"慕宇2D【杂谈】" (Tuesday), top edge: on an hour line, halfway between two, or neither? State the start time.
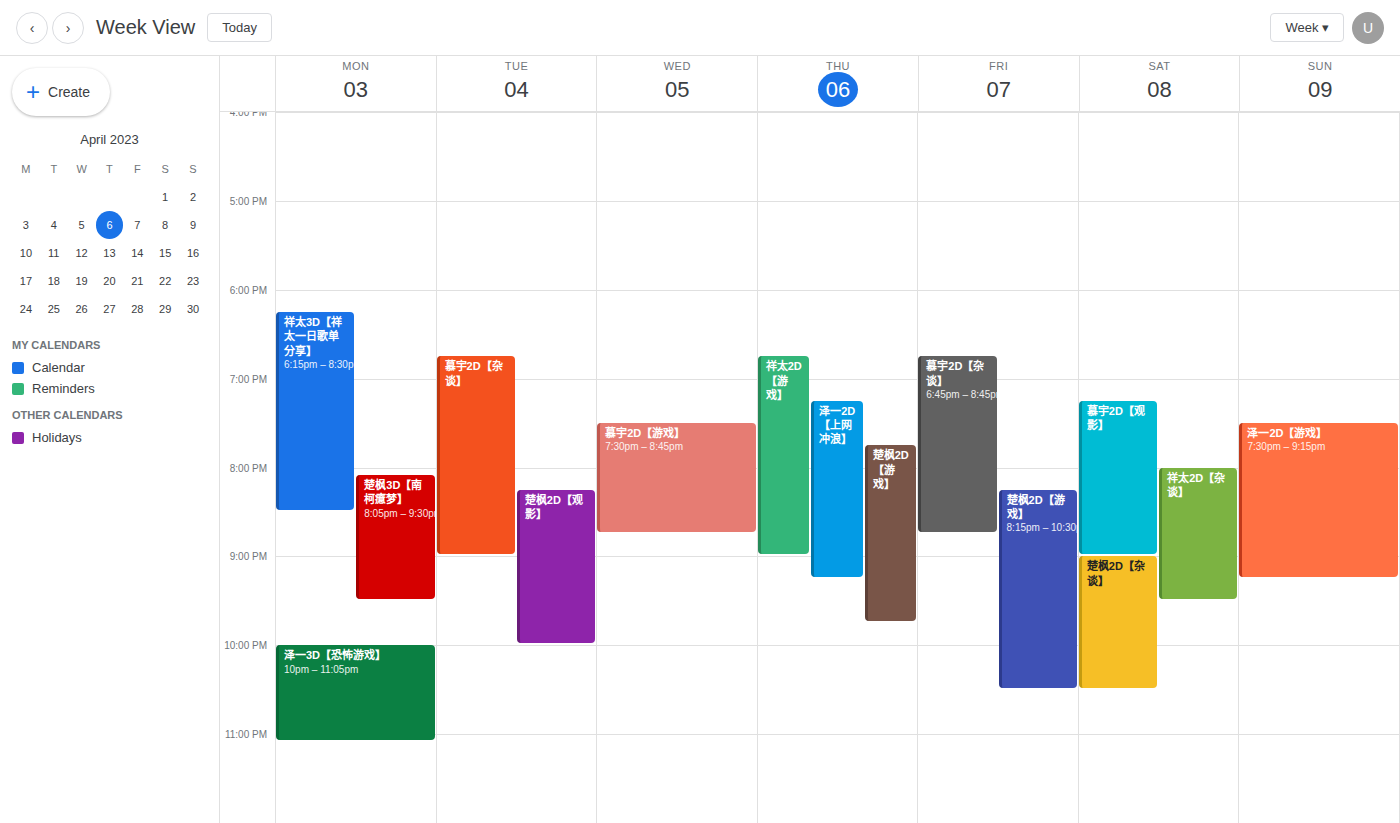
6:45 PM -- neither: three quarters of the way from the 6 PM line to the 7 PM line.